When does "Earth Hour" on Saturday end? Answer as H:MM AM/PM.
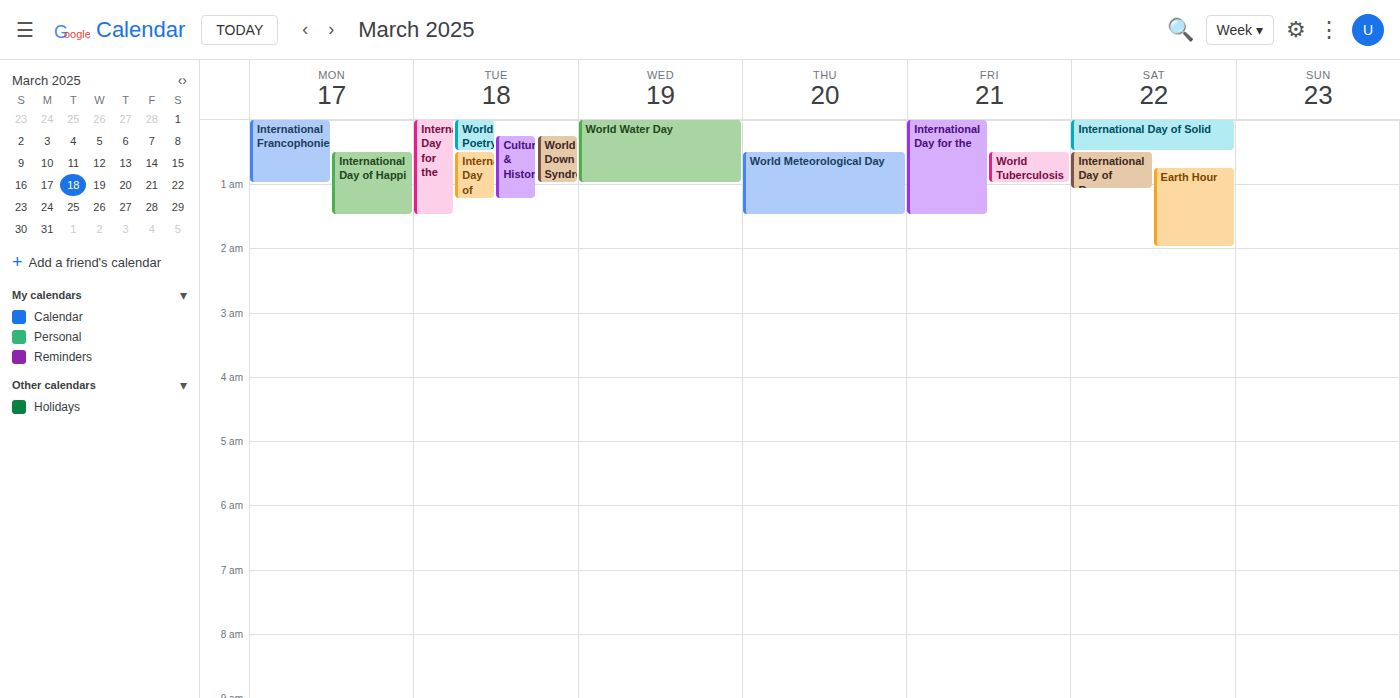
2:00 AM